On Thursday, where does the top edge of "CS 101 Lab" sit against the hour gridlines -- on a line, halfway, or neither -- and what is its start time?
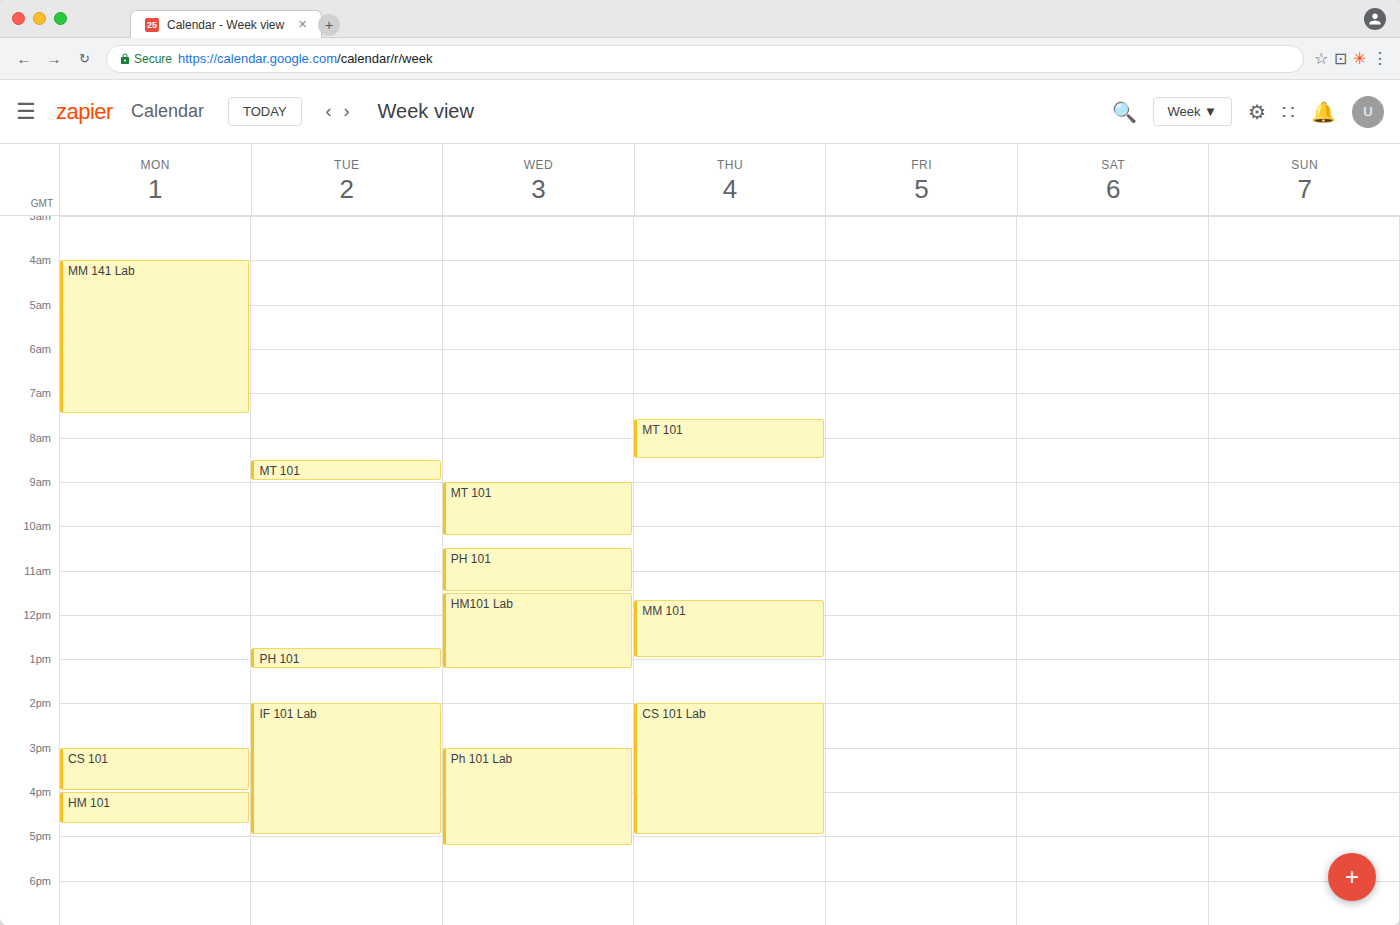
2:00 PM -- exactly on the 2 PM line.